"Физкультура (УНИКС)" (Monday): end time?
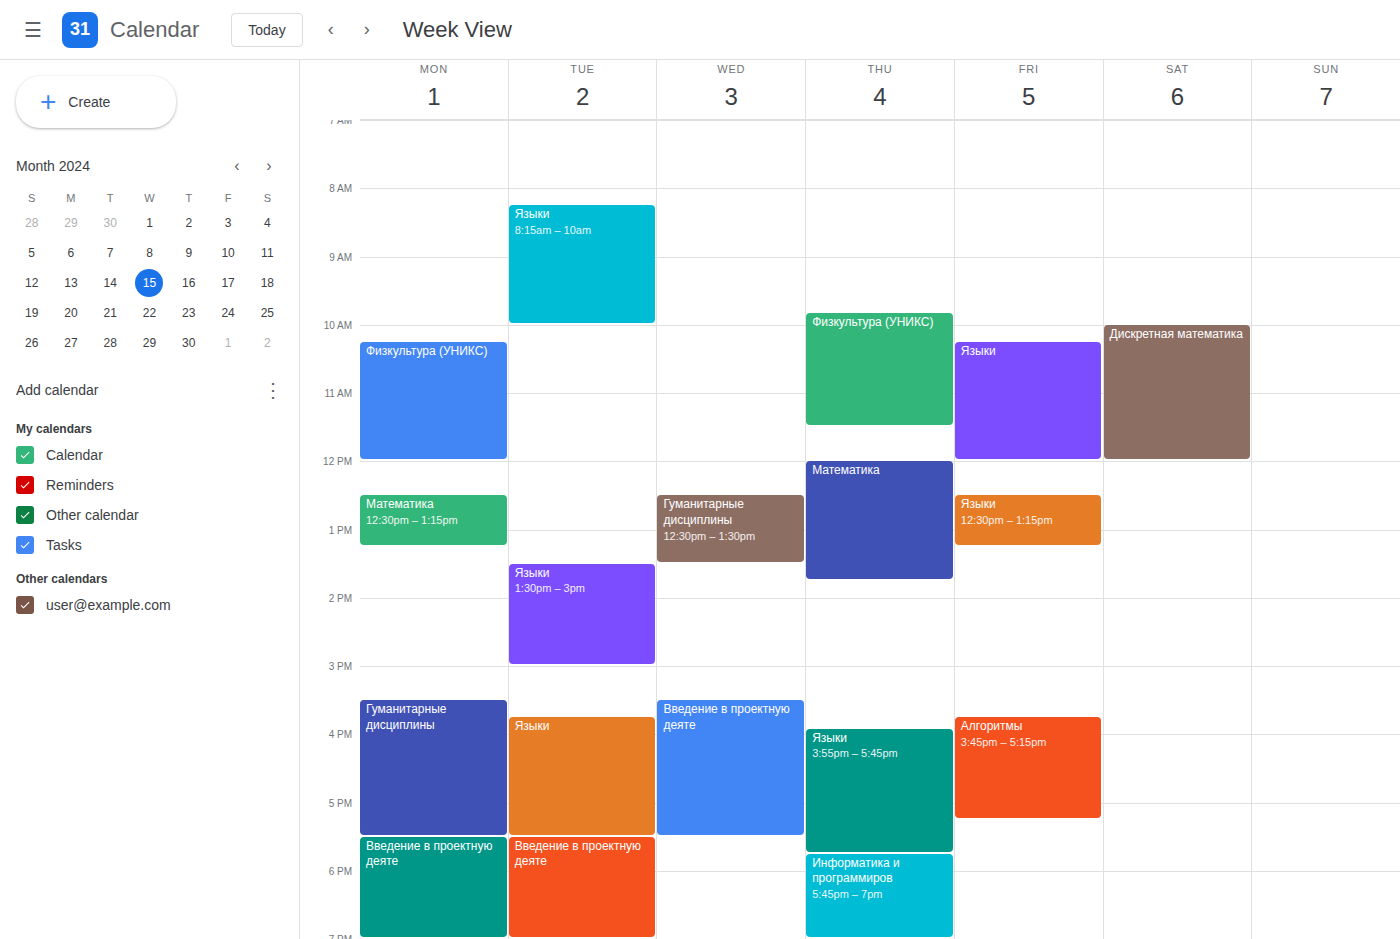
12:00 PM